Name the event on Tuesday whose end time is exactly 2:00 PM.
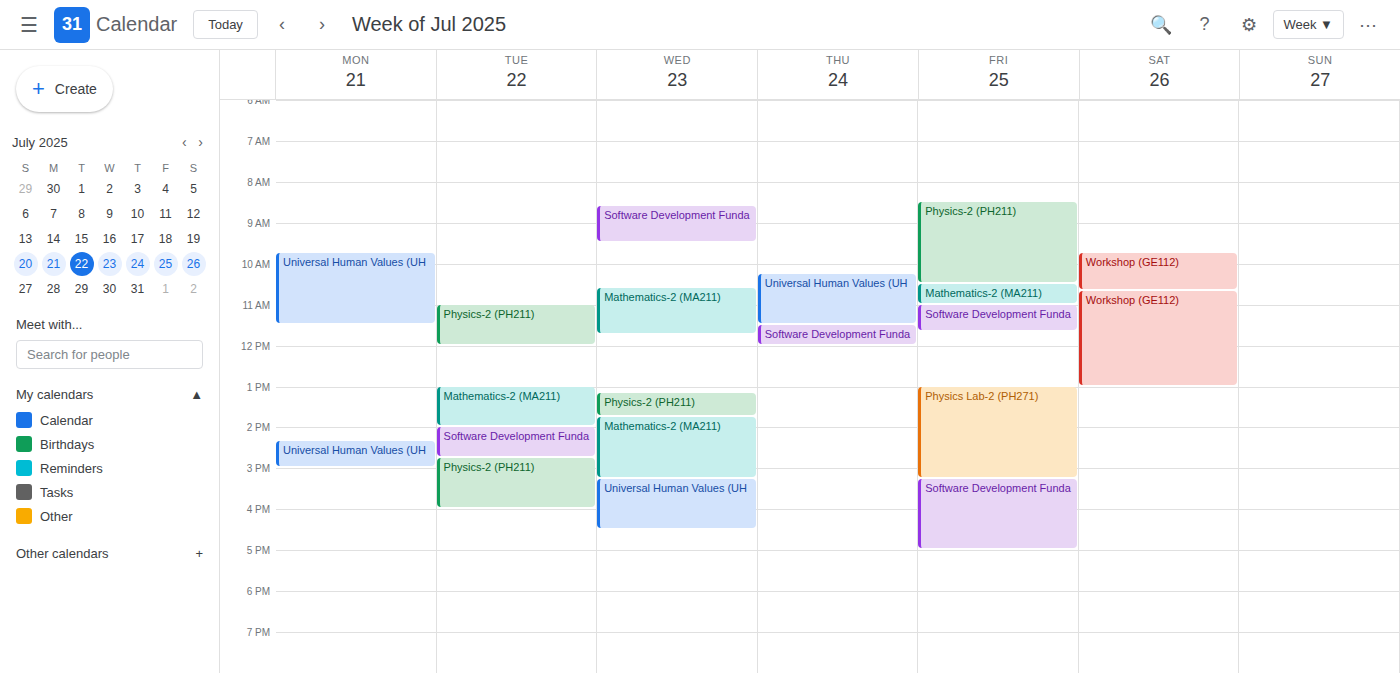
"Mathematics-2 (MA211)"